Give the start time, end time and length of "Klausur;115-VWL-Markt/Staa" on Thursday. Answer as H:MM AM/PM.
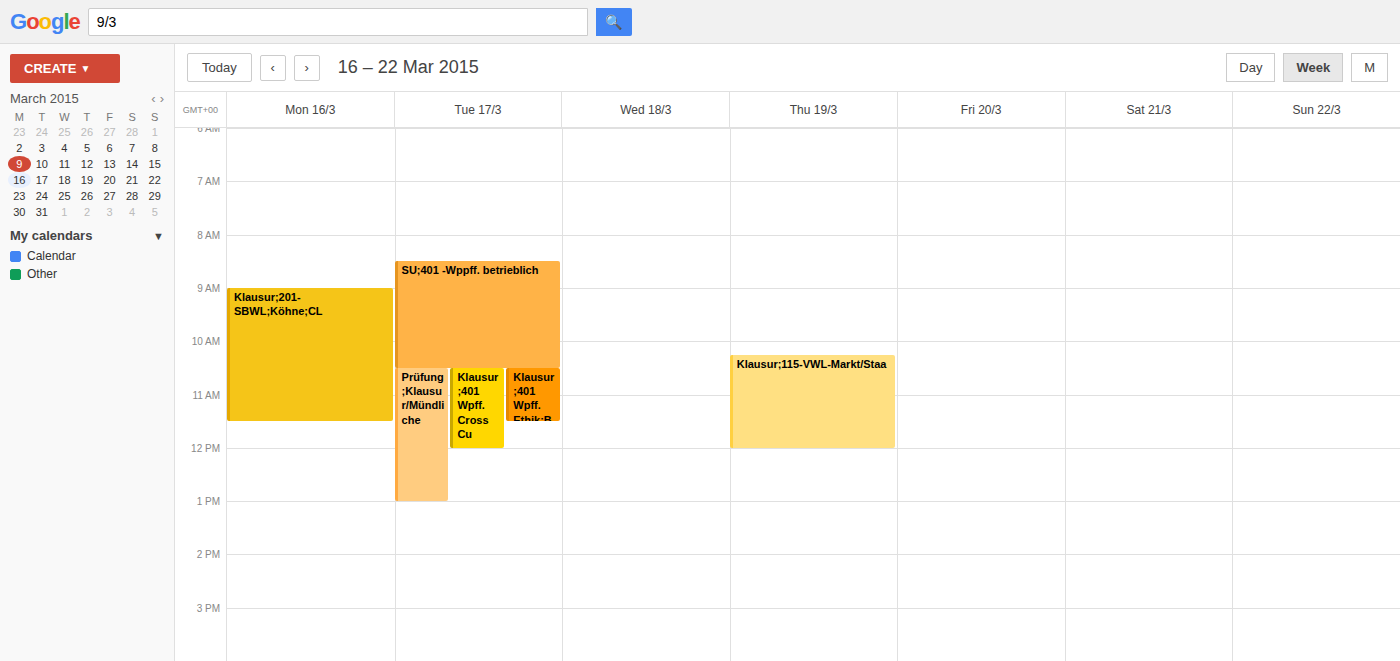
10:15 AM to 12:00 PM, 1 hour 45 minutes